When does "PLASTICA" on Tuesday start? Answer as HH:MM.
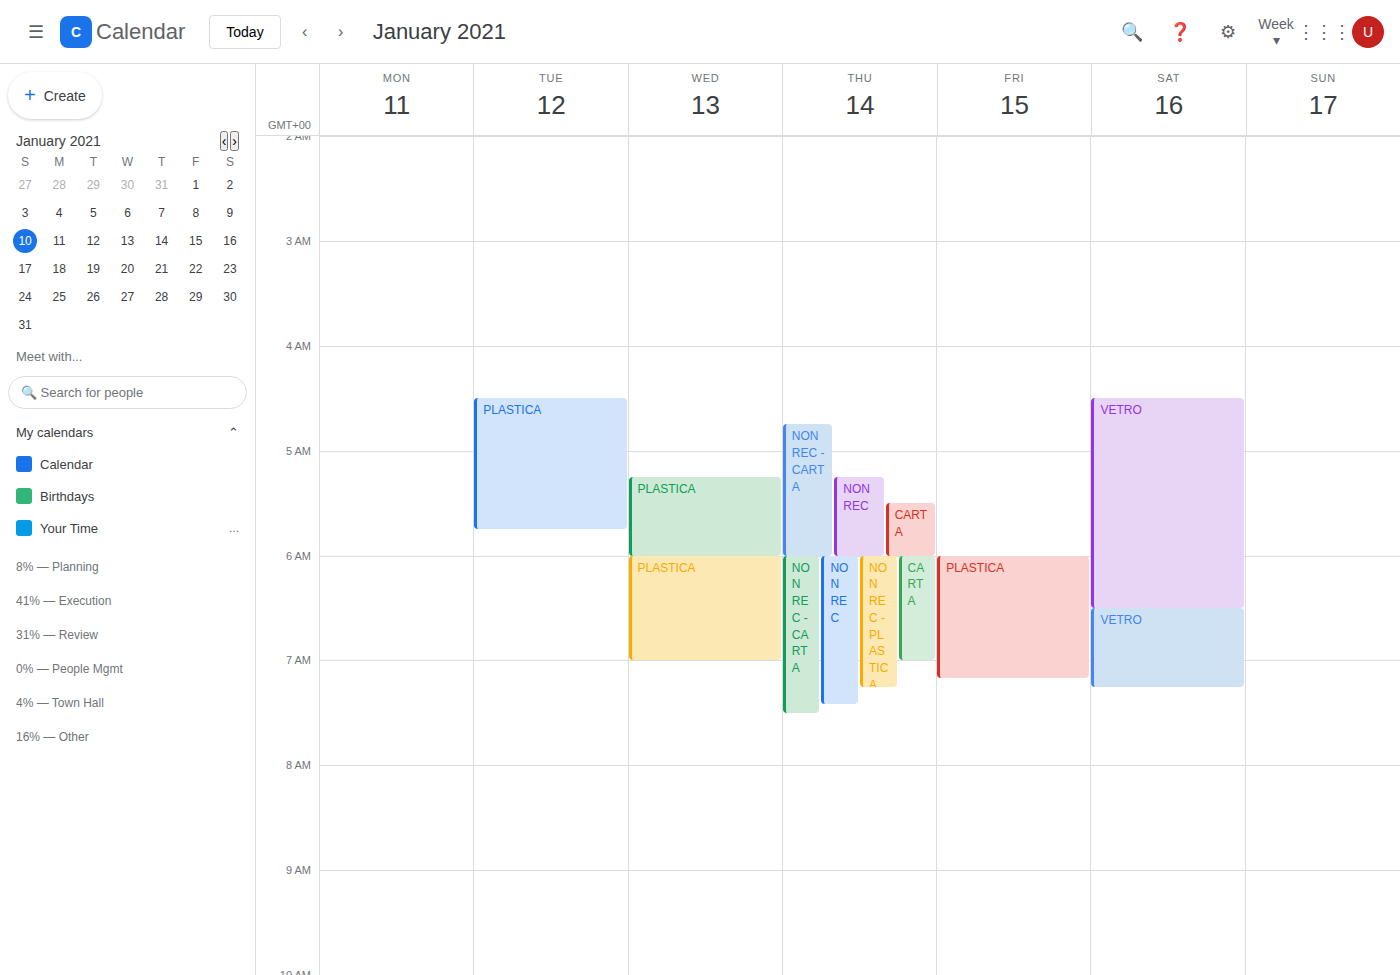
04:30